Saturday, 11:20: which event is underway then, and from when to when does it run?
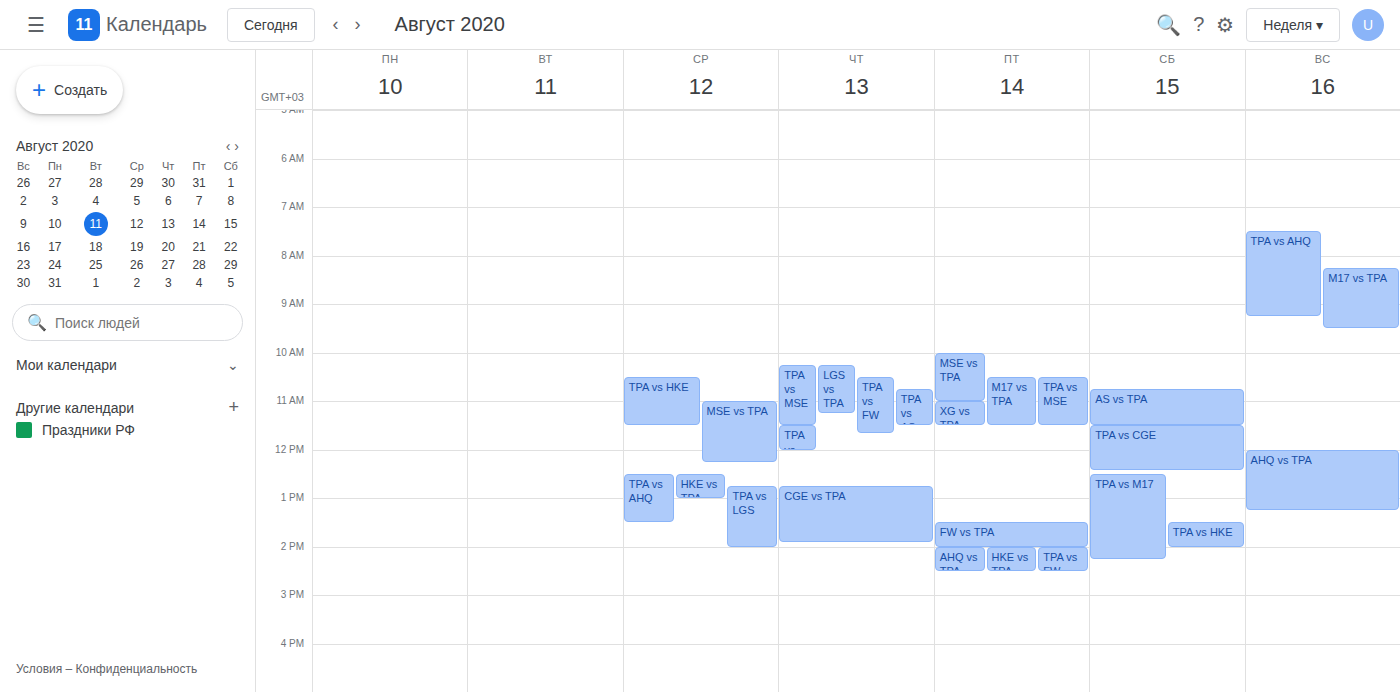
"AS vs TPA", 10:45 to 11:30